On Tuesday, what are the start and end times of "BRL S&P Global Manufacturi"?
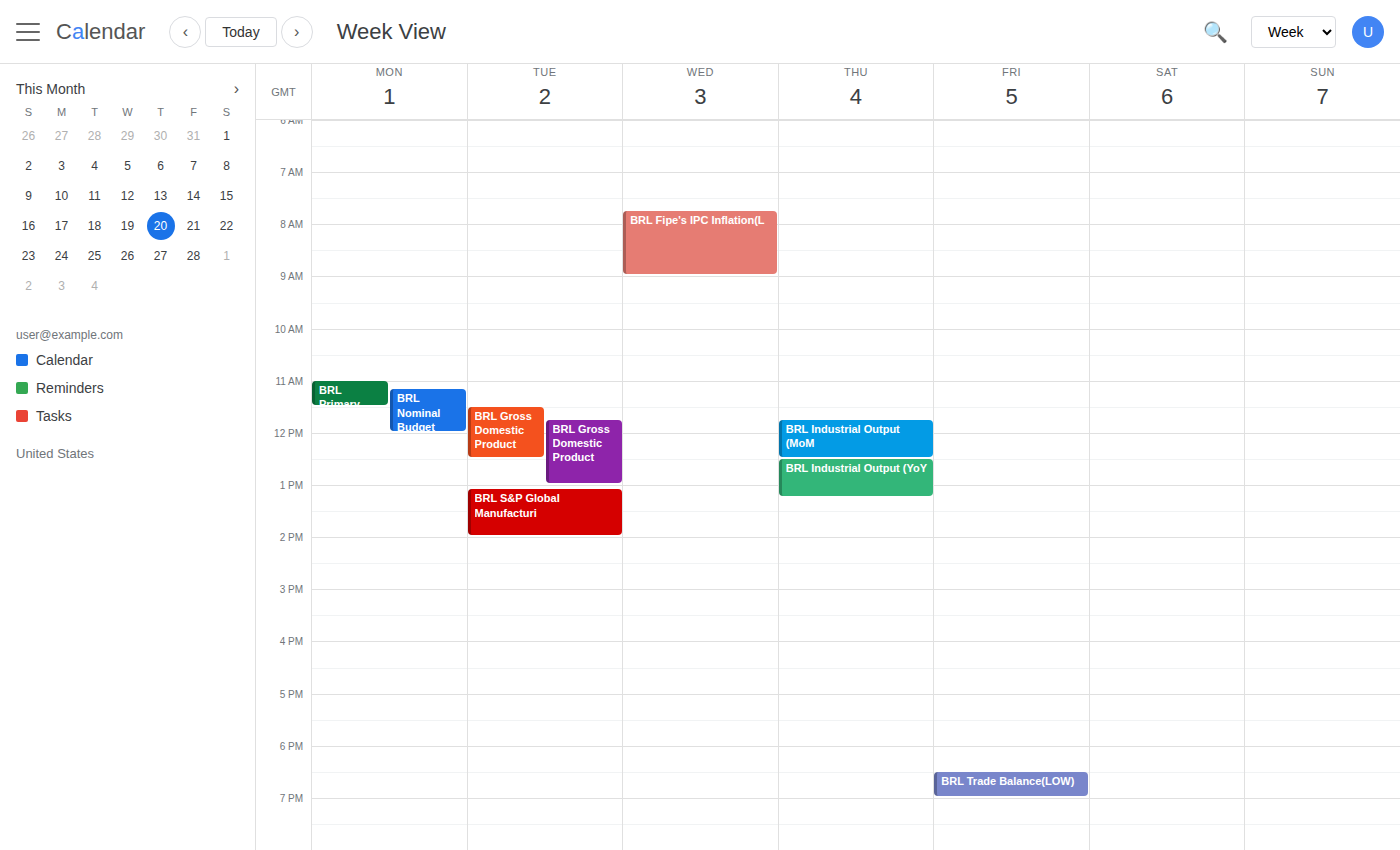
1:05 PM to 2:00 PM